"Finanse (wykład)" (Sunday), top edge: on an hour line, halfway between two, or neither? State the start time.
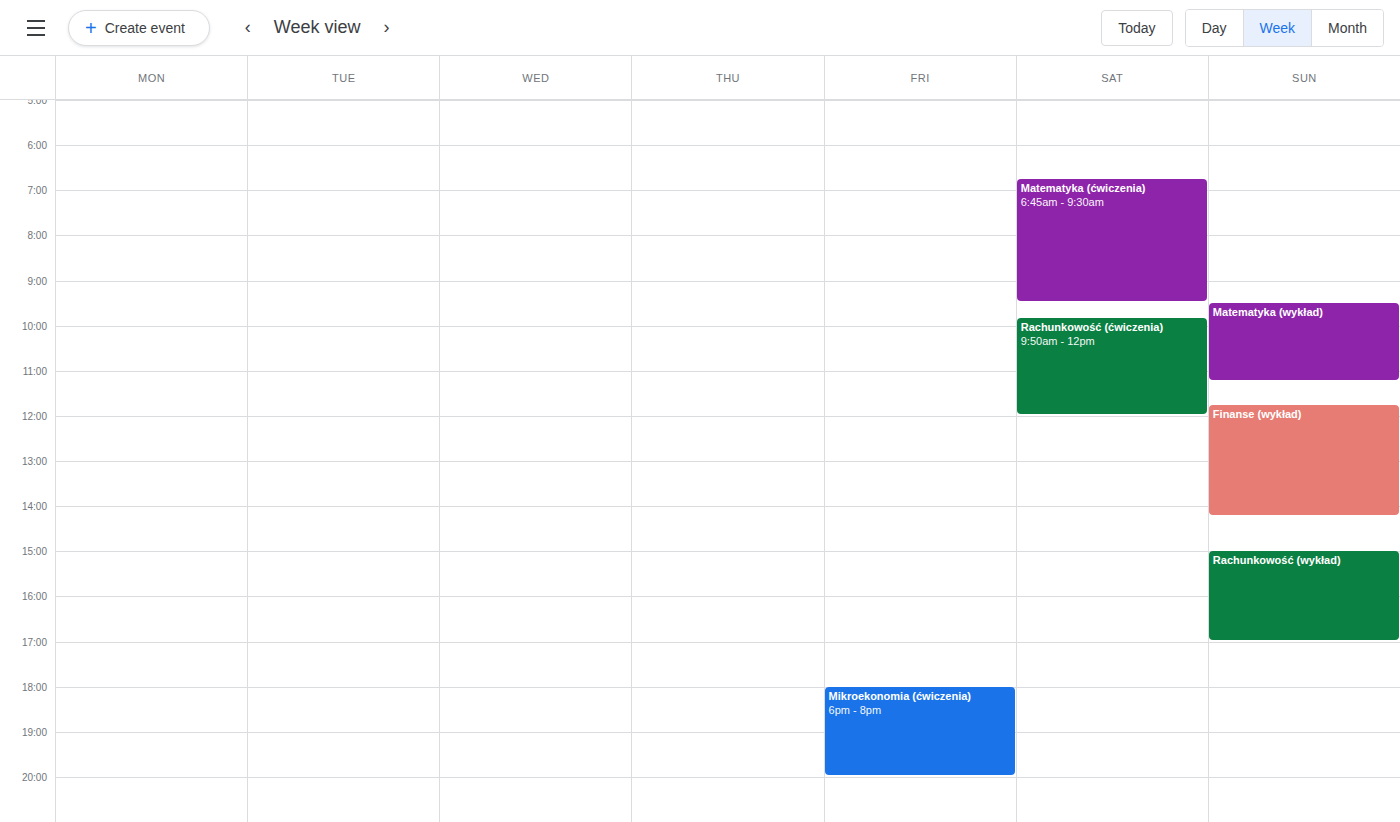
11:45 -- neither: three quarters of the way from the 11:00 line to the 12:00 line.